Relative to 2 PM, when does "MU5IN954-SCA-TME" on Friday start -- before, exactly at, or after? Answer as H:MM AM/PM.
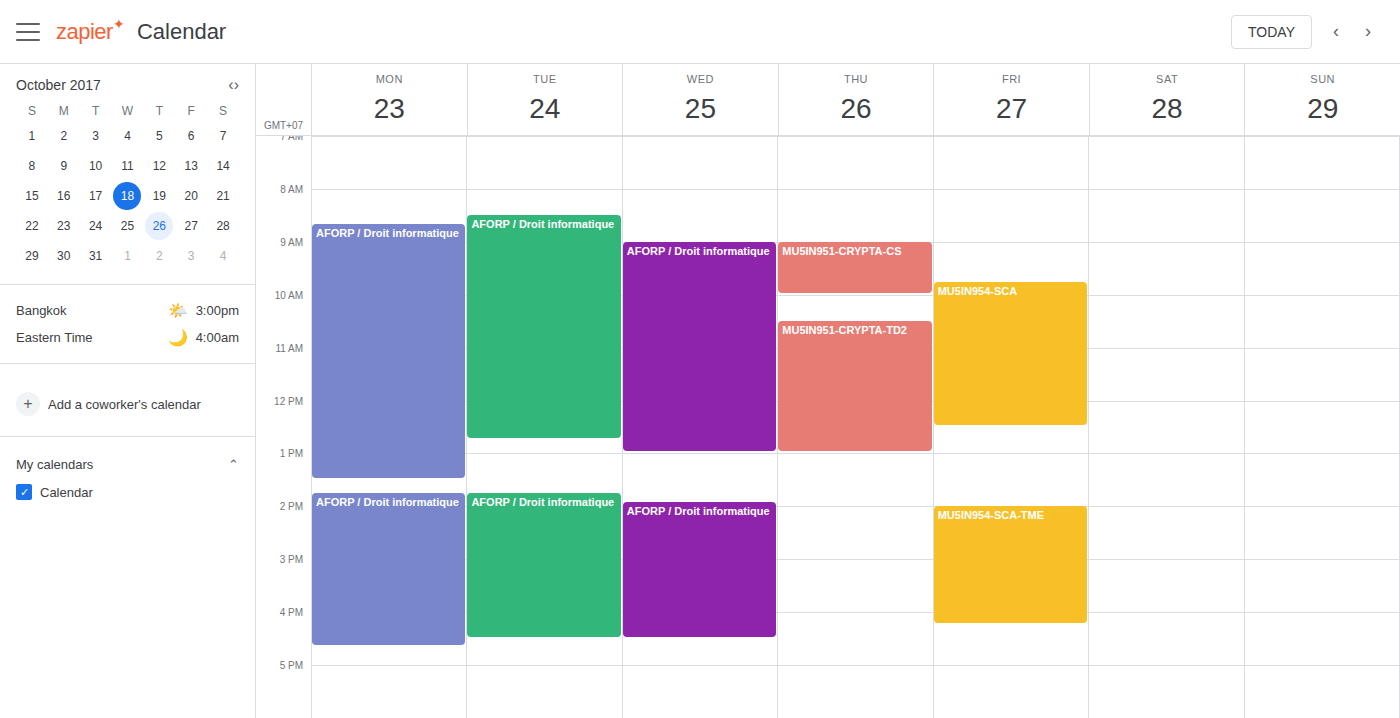
2:00 PM -- exactly at 2 PM, on the 2 PM line.